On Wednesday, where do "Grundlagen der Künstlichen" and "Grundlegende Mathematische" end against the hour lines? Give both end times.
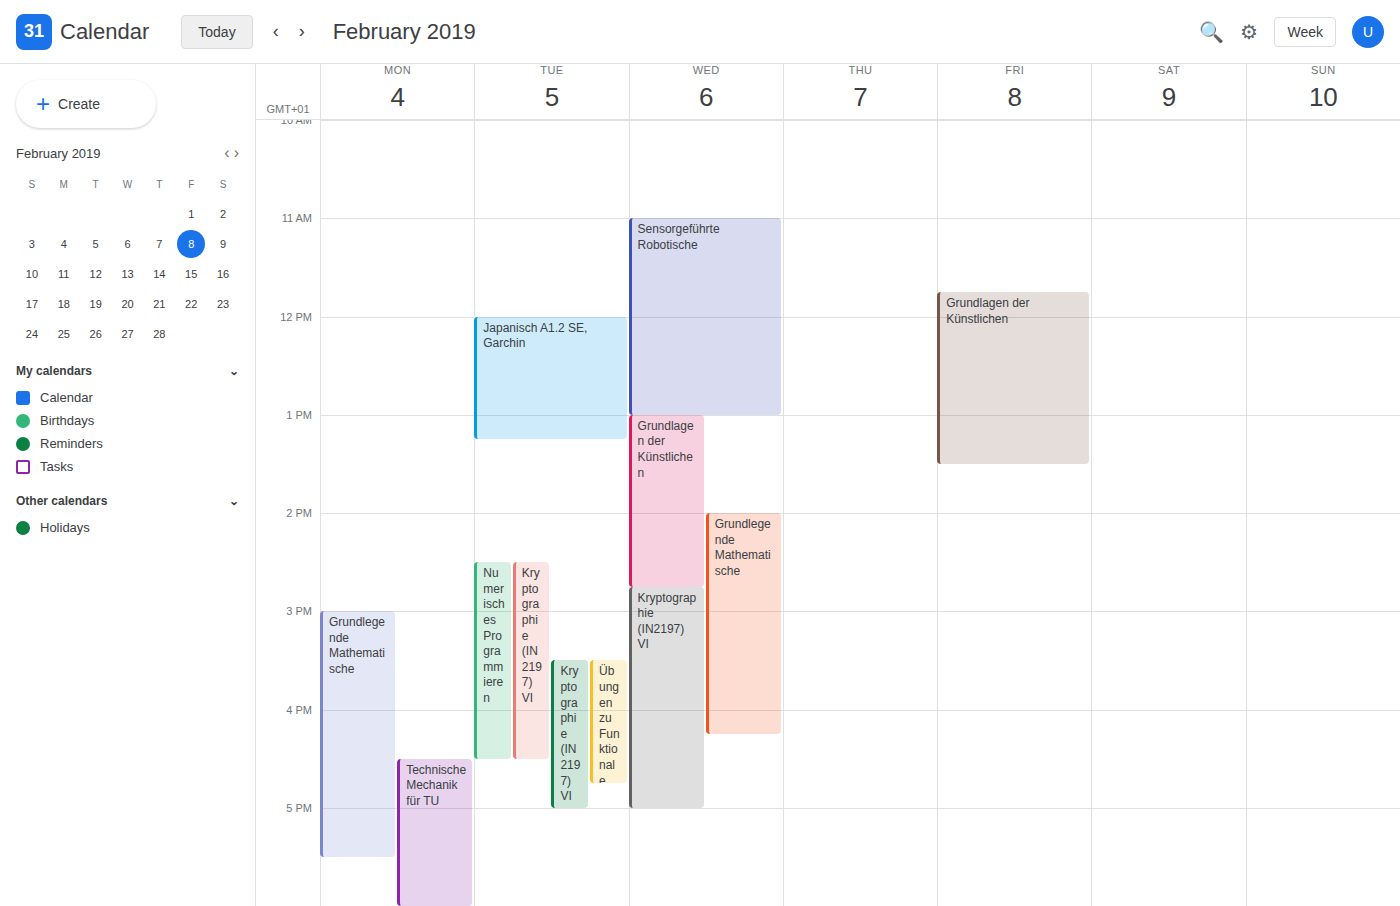
"Grundlagen der Künstlichen": 14:45, neither: three quarters of the way from the 14:00 line to the 15:00 line. "Grundlegende Mathematische": 16:15, neither: a quarter of the way from the 16:00 line to the 17:00 line.